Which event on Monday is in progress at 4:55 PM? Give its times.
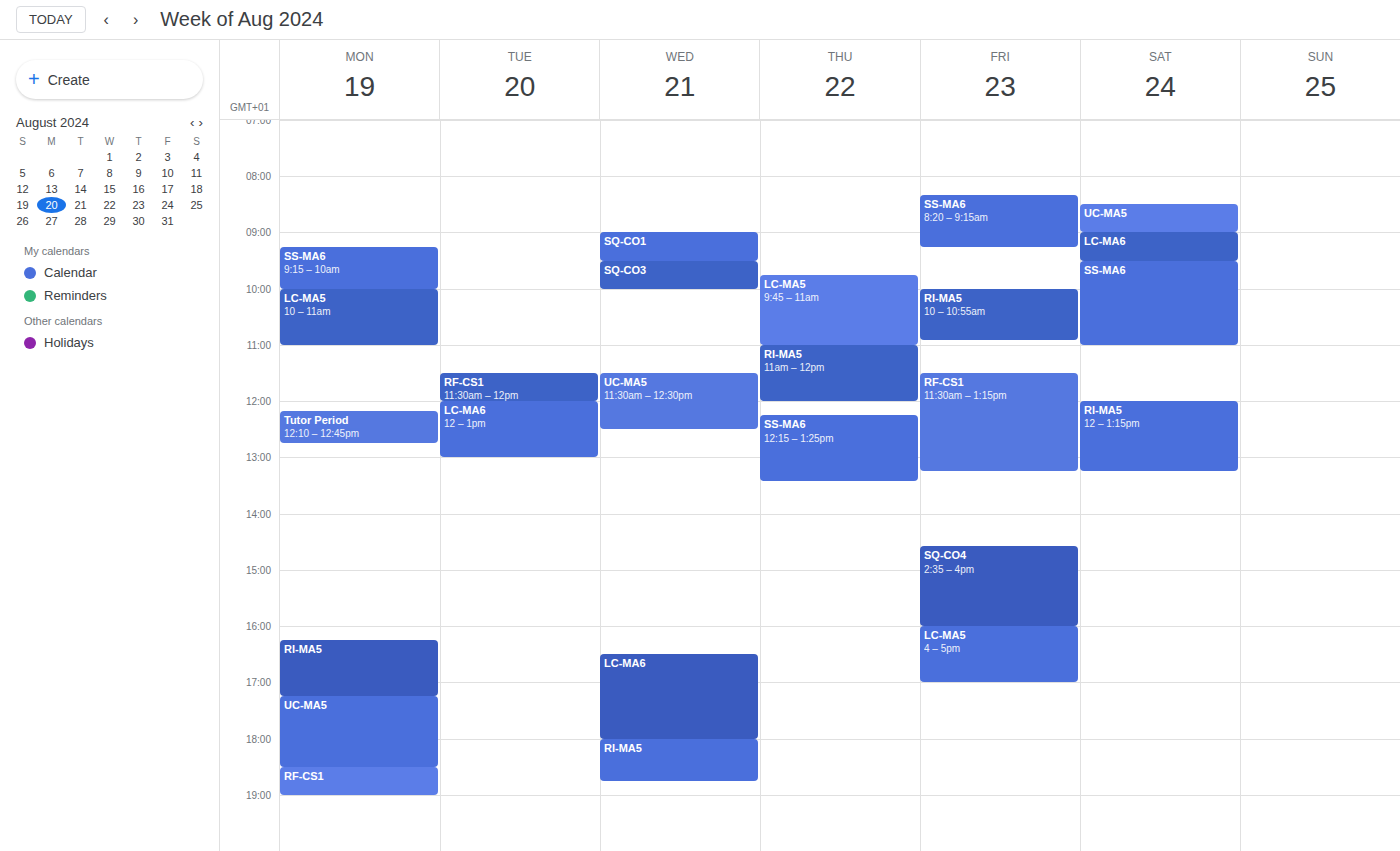
"RI-MA5", 4:15 PM to 5:15 PM